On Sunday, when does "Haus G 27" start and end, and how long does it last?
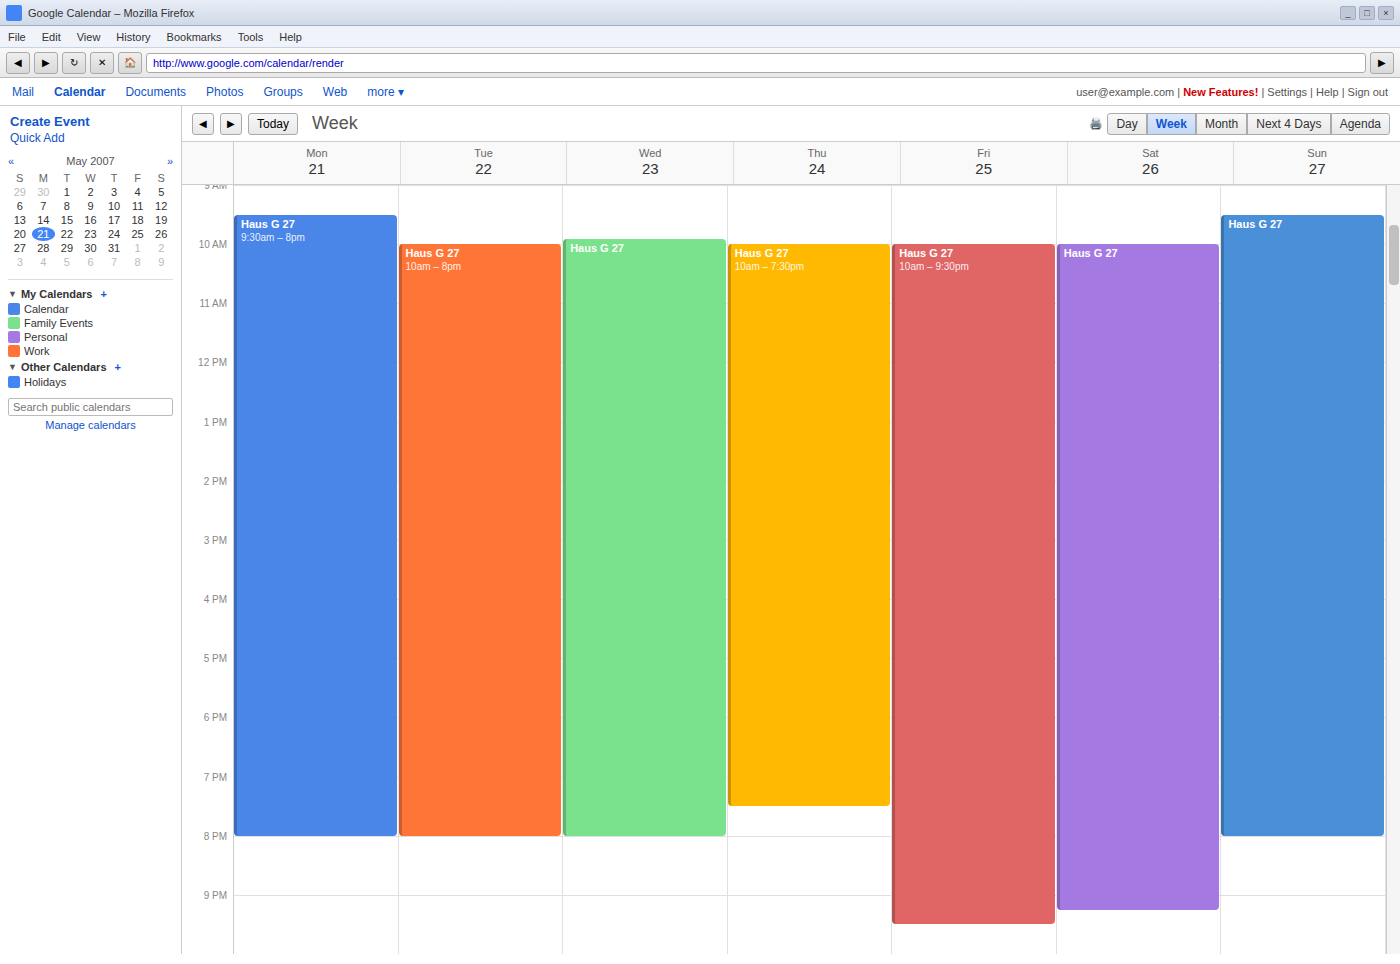
9:30 AM to 8:00 PM, 10 hours 30 minutes